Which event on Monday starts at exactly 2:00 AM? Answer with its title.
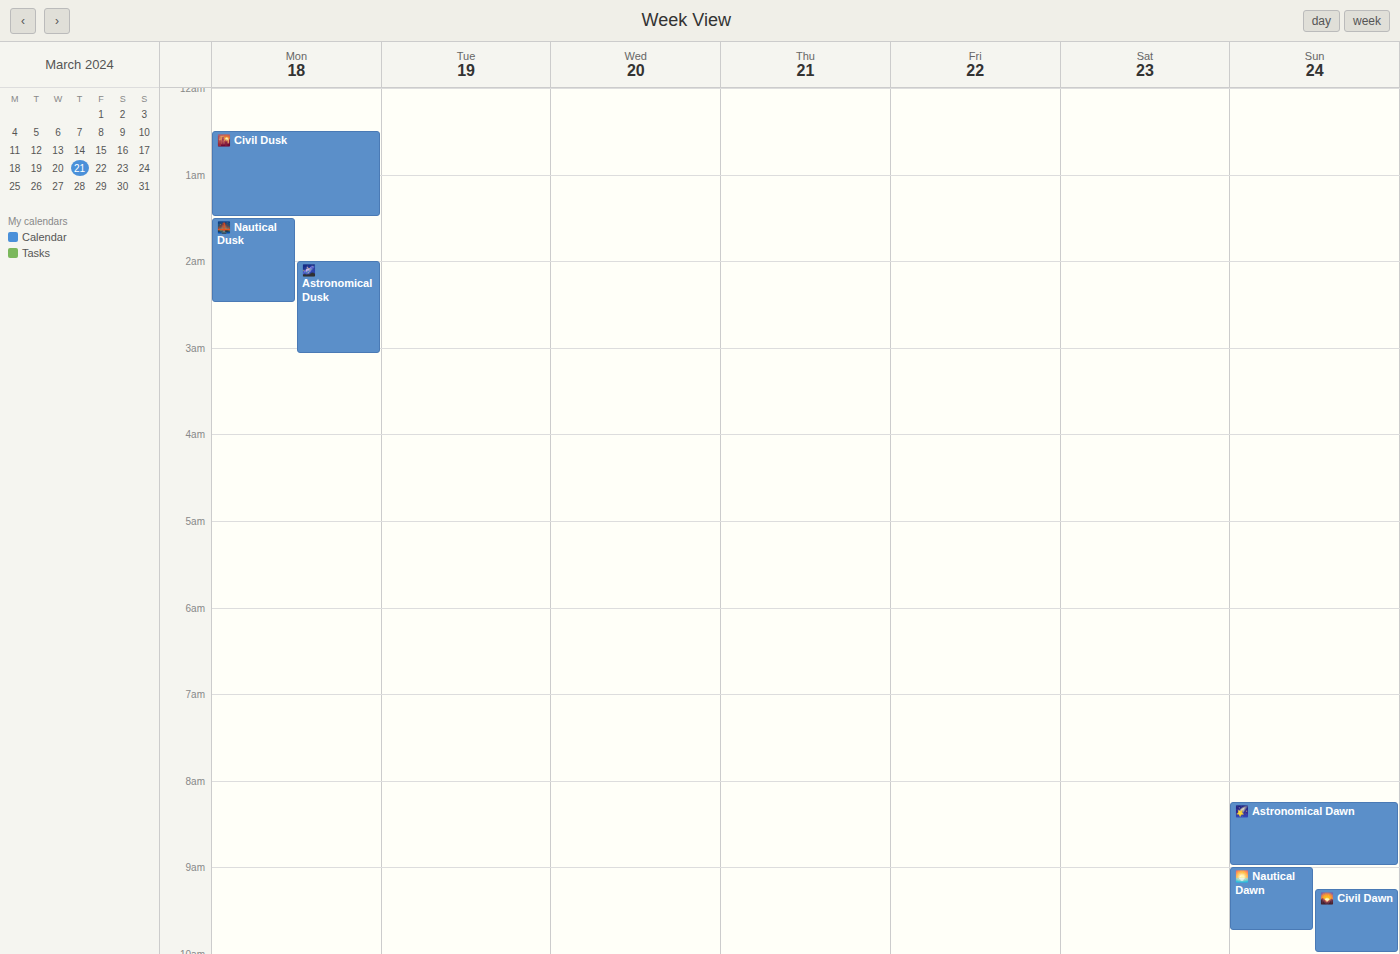
"🌌 Astronomical Dusk"